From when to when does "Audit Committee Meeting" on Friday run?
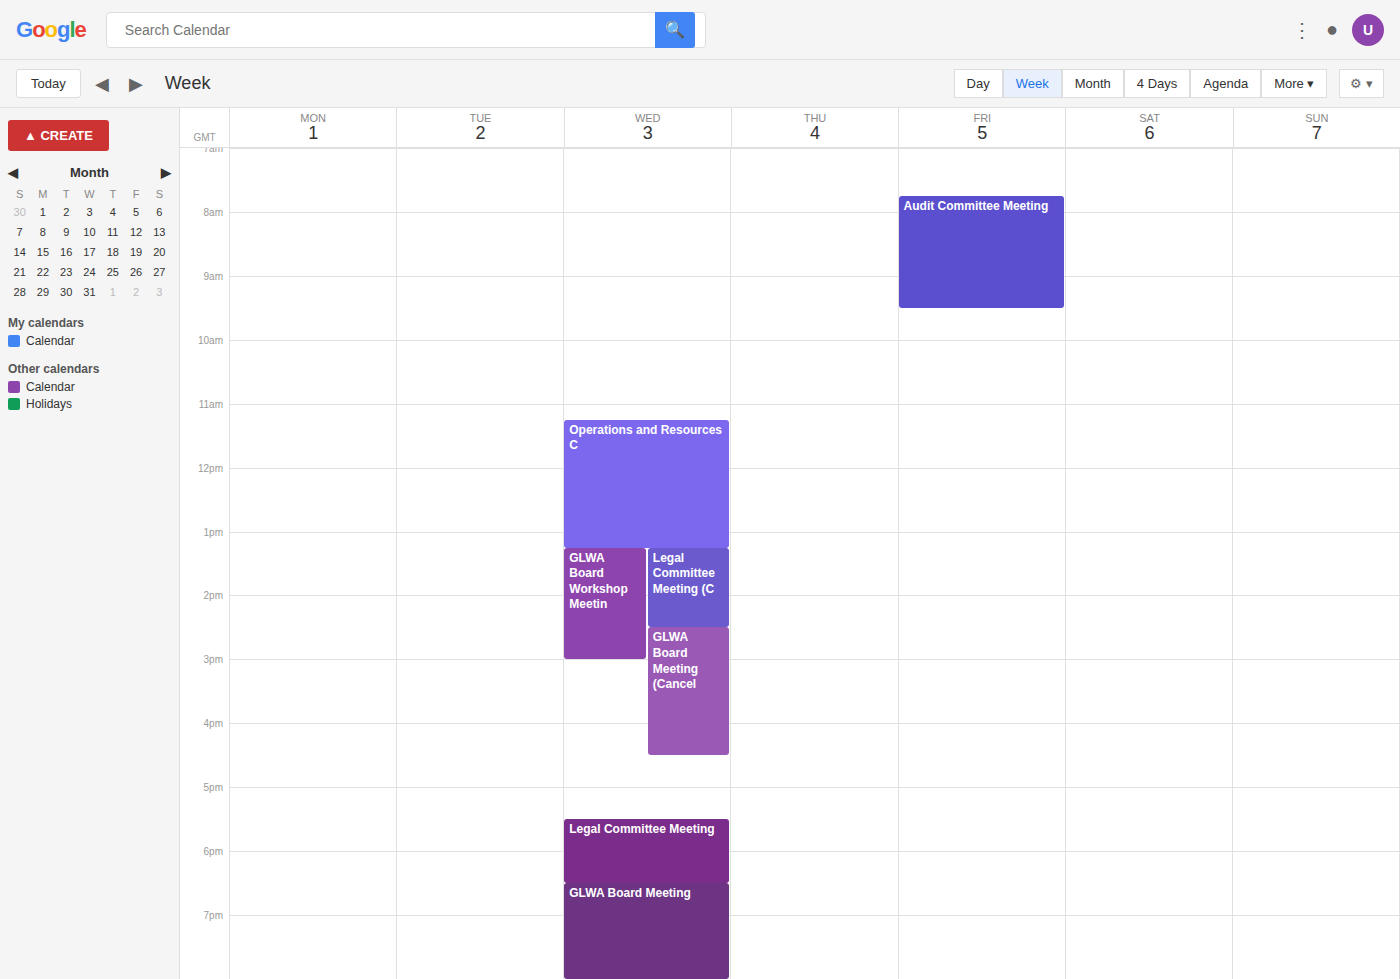
7:45 AM to 9:30 AM